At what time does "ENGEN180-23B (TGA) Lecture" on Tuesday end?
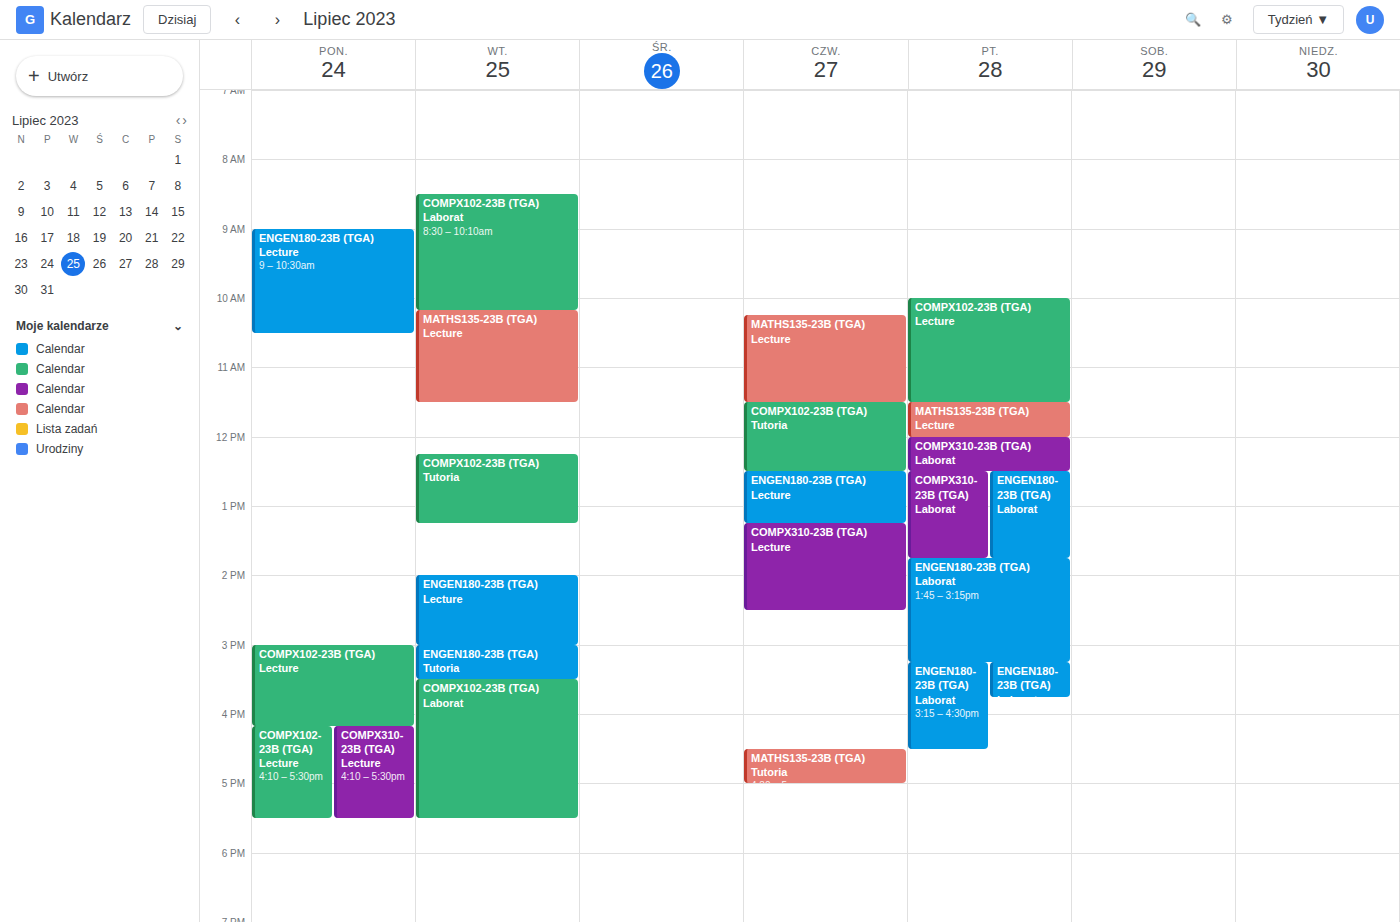
3:00 PM